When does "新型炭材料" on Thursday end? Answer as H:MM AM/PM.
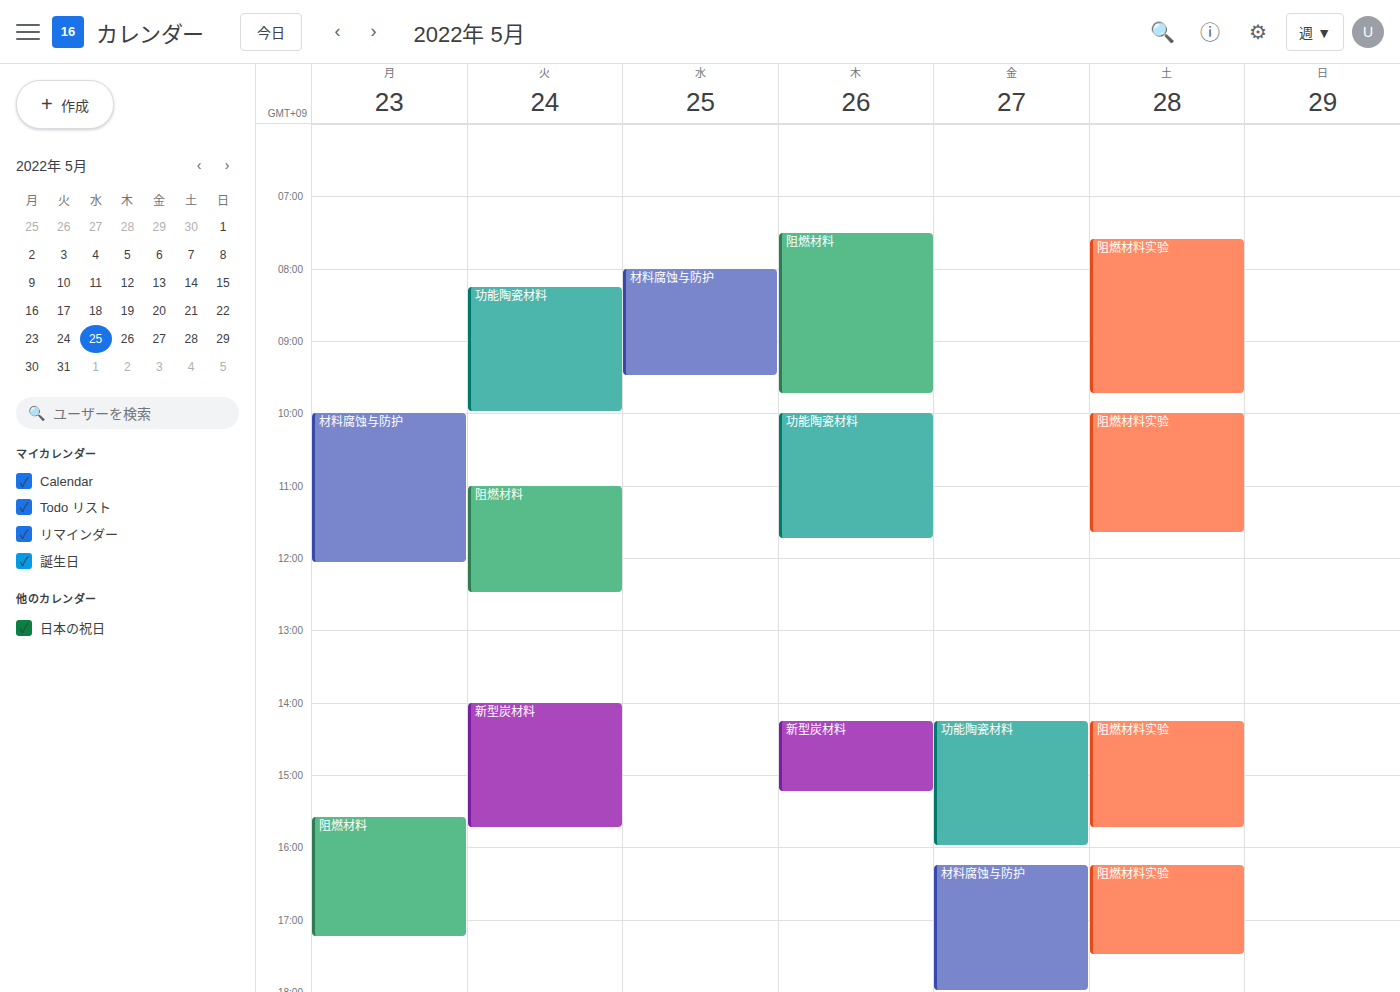
3:15 PM